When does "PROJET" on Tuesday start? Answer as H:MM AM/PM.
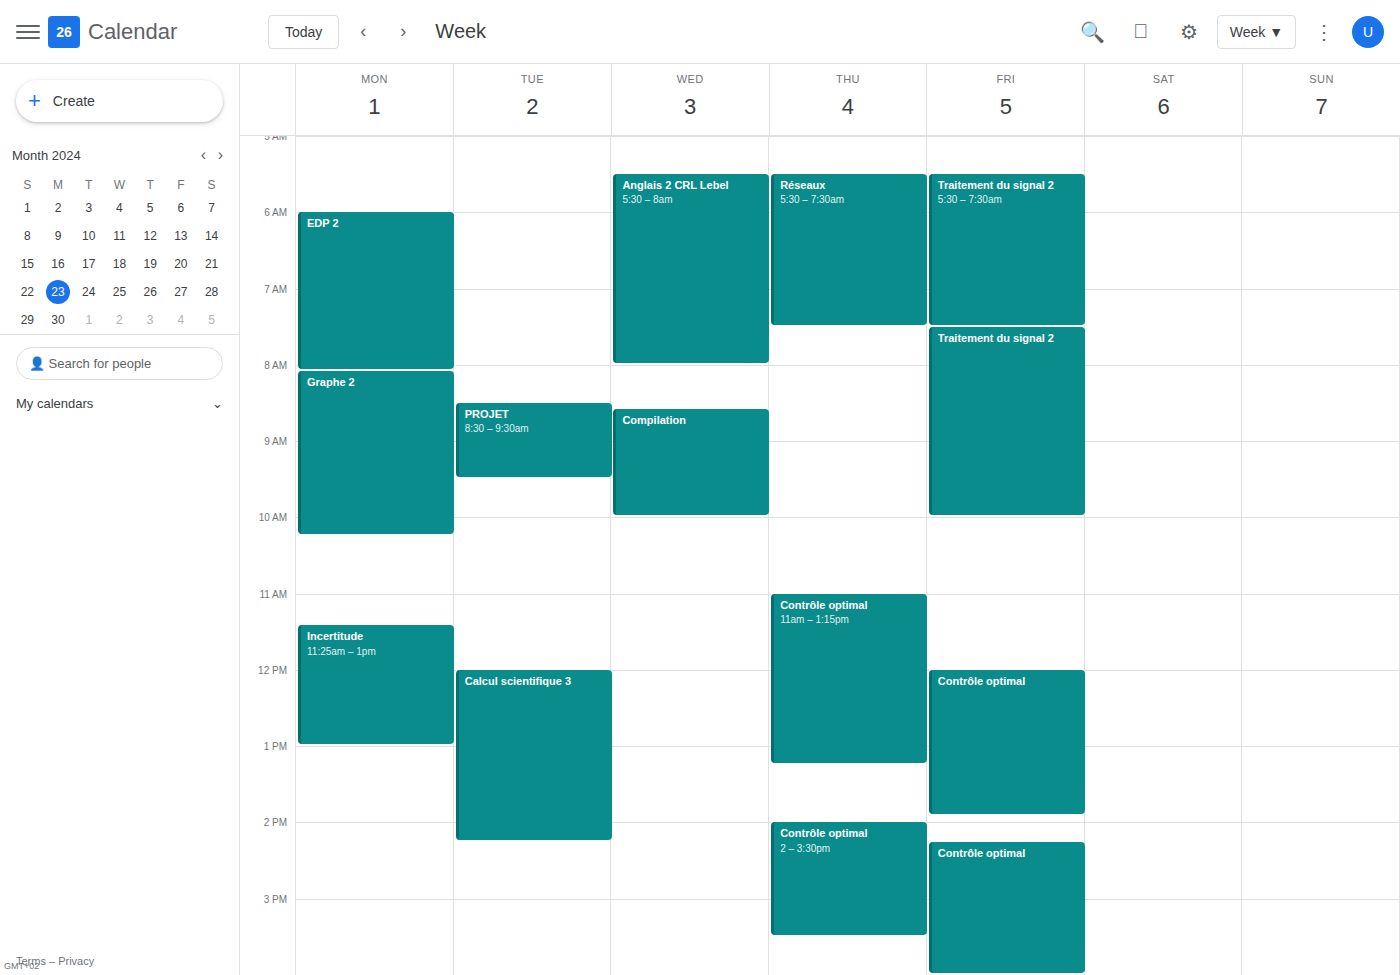
8:30 AM